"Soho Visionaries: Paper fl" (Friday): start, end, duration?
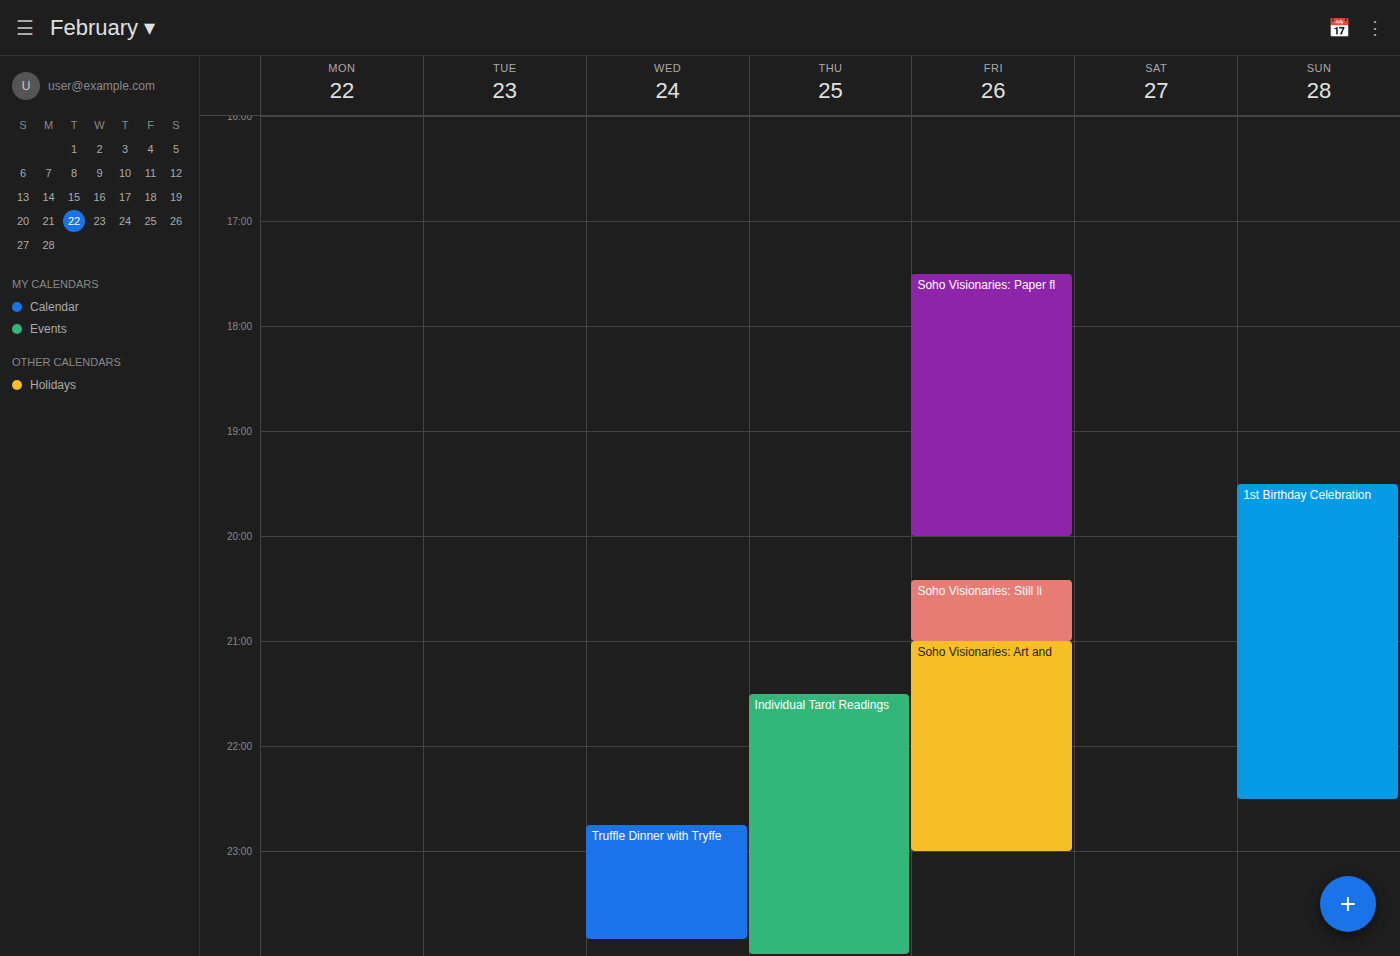
5:30 PM to 8:00 PM, 2 hours 30 minutes